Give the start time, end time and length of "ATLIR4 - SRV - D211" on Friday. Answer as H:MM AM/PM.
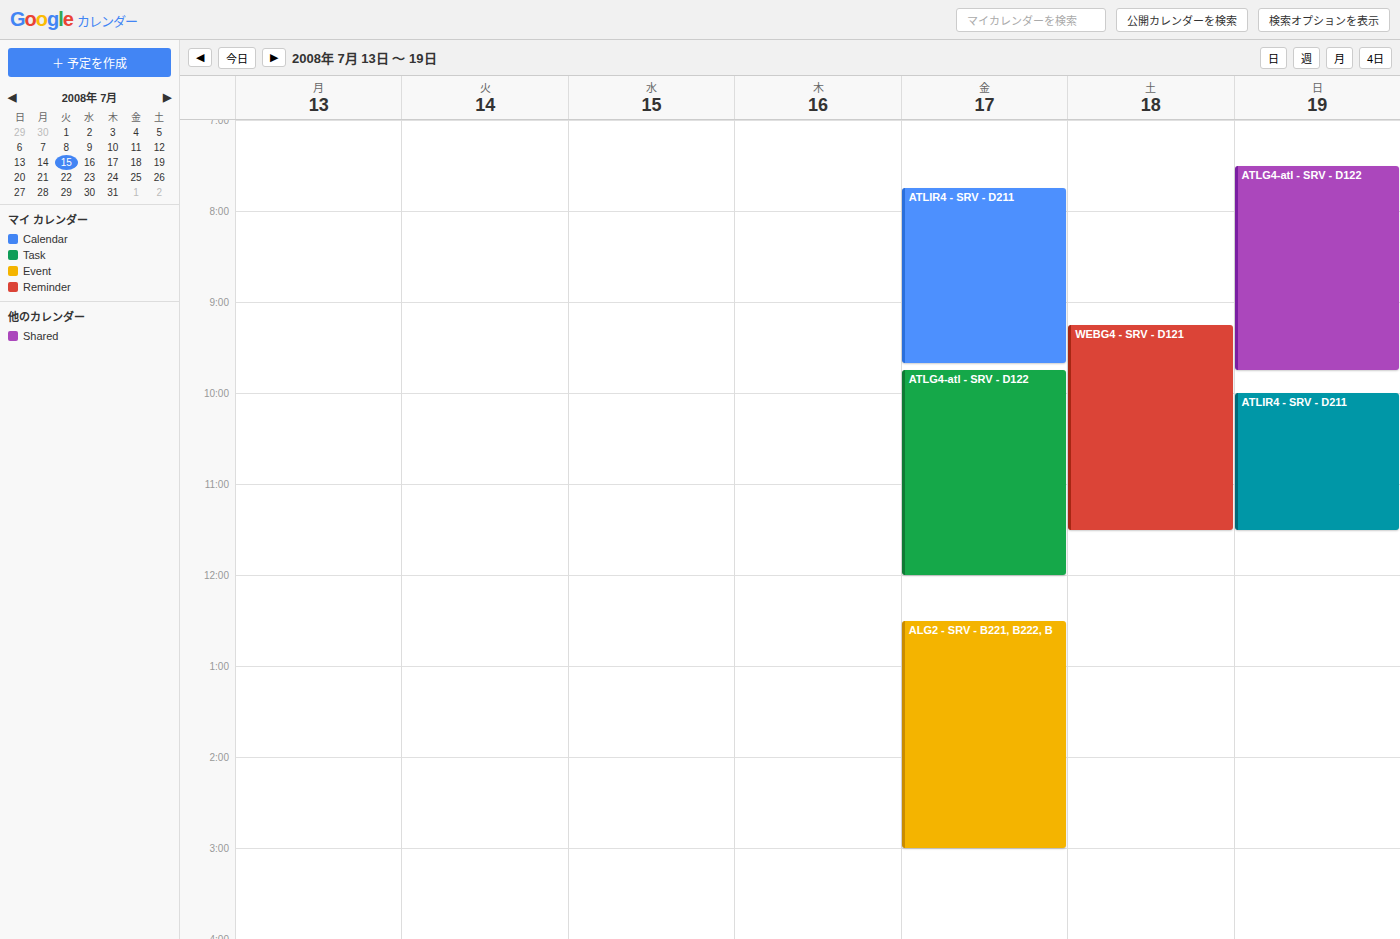
7:45 AM to 9:40 AM, 1 hour 55 minutes